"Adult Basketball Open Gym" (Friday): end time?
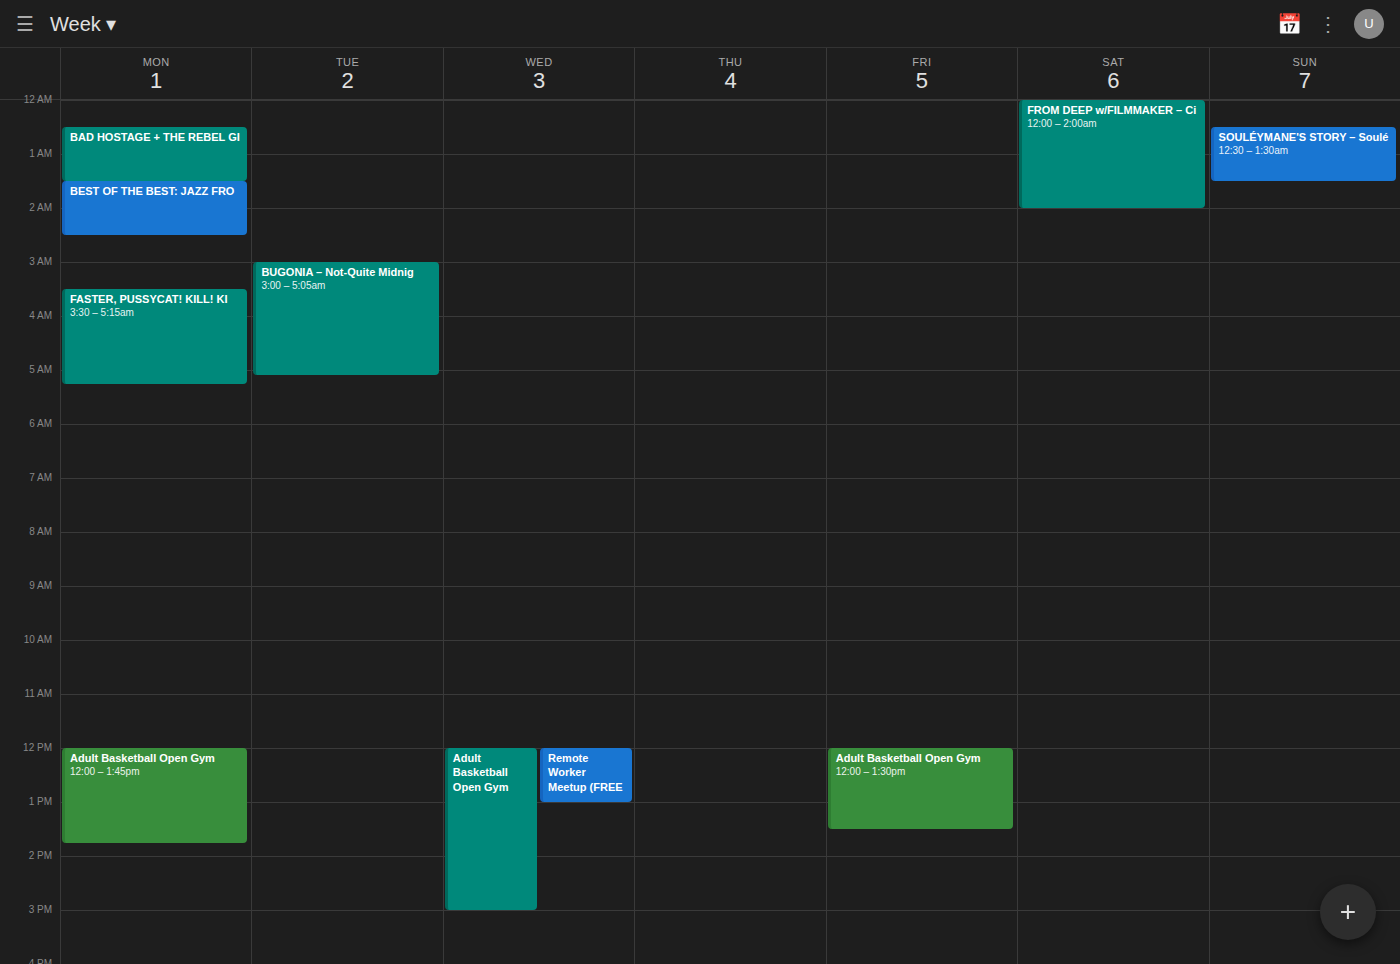
13:30